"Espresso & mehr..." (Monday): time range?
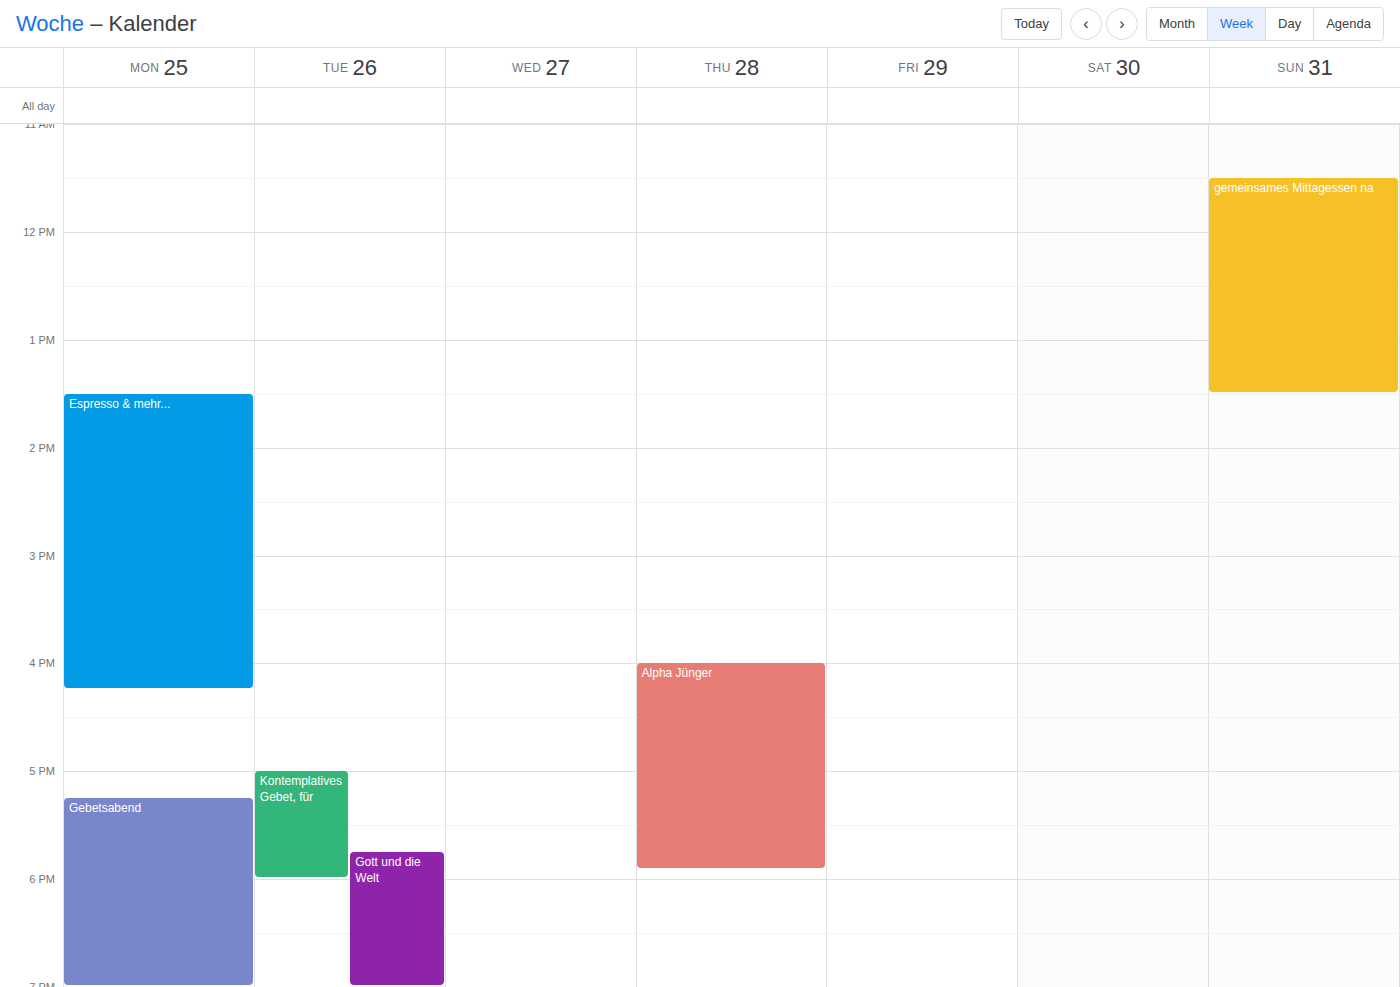
1:30 PM to 4:15 PM